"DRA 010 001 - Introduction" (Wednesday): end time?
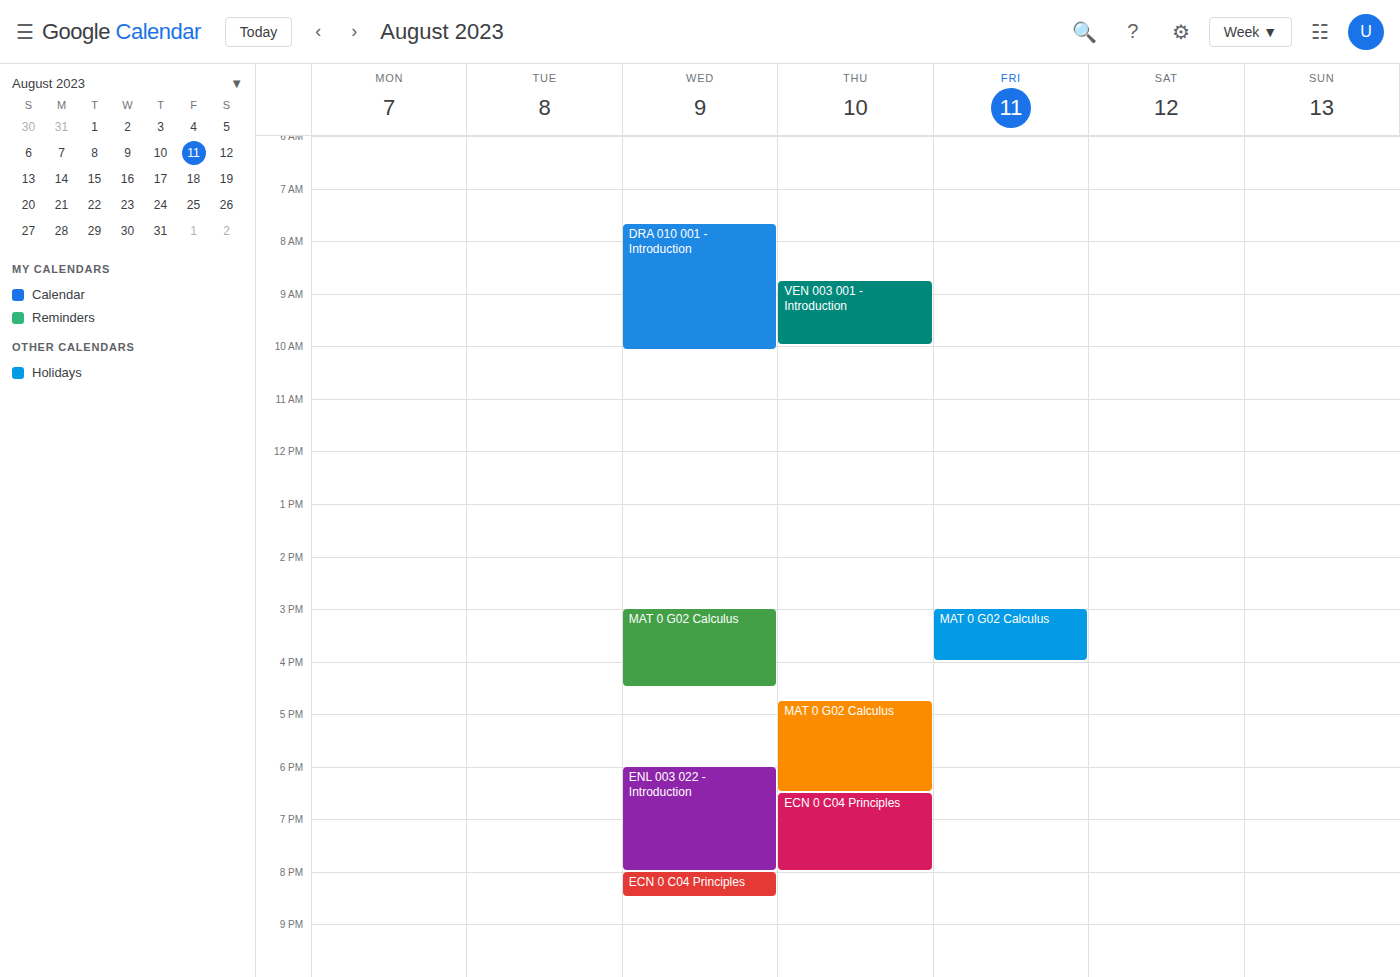
10:05 AM